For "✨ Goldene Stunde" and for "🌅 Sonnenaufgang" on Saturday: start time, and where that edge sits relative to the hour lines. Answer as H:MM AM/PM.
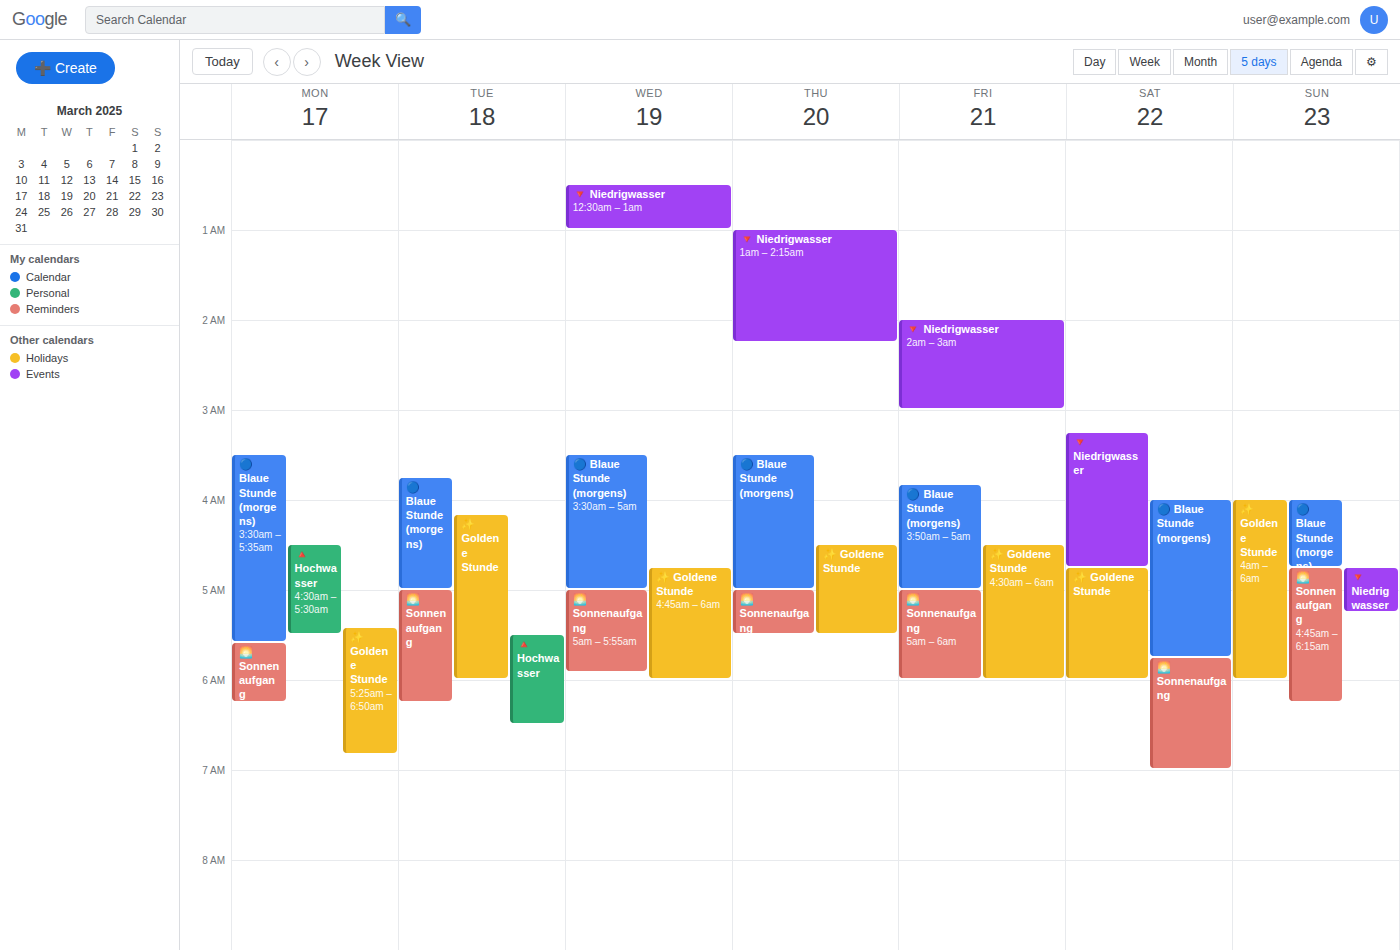
"✨ Goldene Stunde": 4:45 AM, neither: three quarters of the way from the 4 AM line to the 5 AM line. "🌅 Sonnenaufgang": 5:45 AM, neither: three quarters of the way from the 5 AM line to the 6 AM line.